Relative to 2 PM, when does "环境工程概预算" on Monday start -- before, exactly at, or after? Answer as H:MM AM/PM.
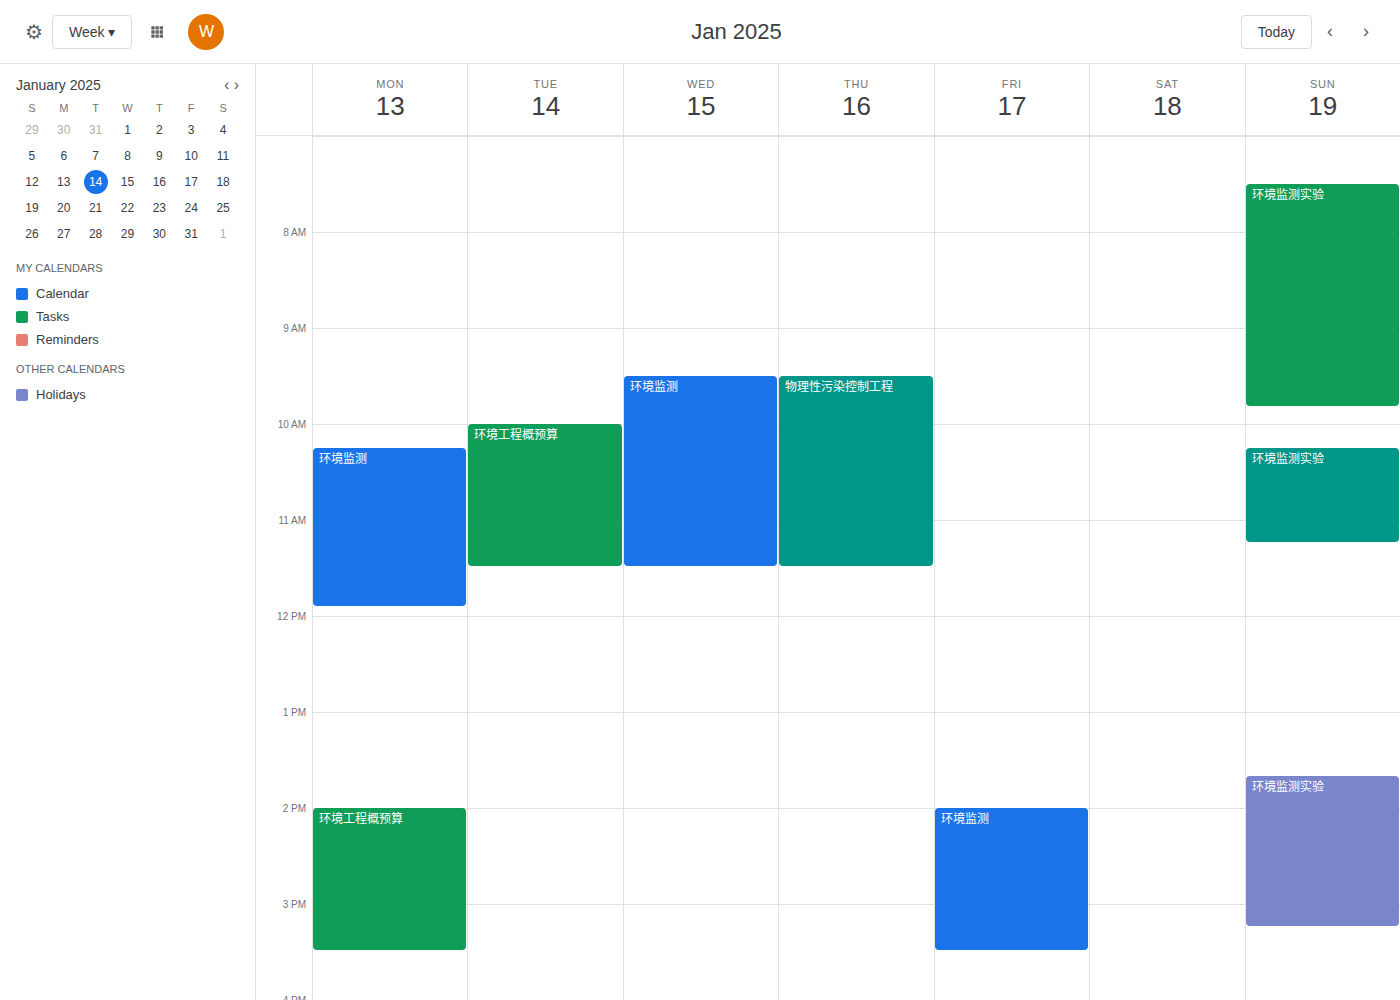
2:00 PM -- exactly at 2 PM, on the 2 PM line.